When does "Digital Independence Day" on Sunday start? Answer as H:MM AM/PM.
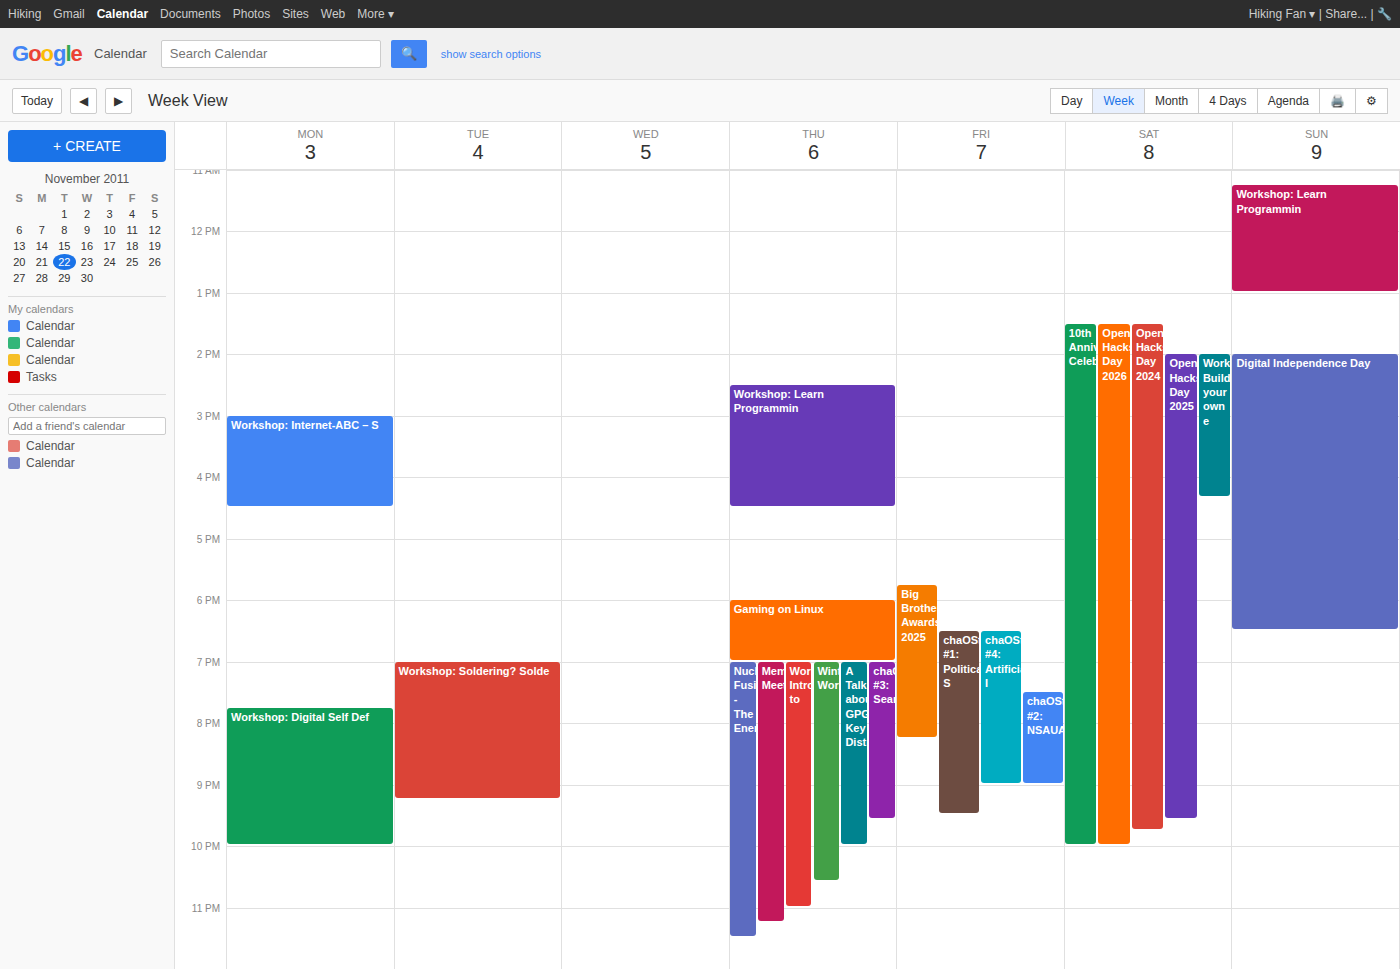
2:00 PM